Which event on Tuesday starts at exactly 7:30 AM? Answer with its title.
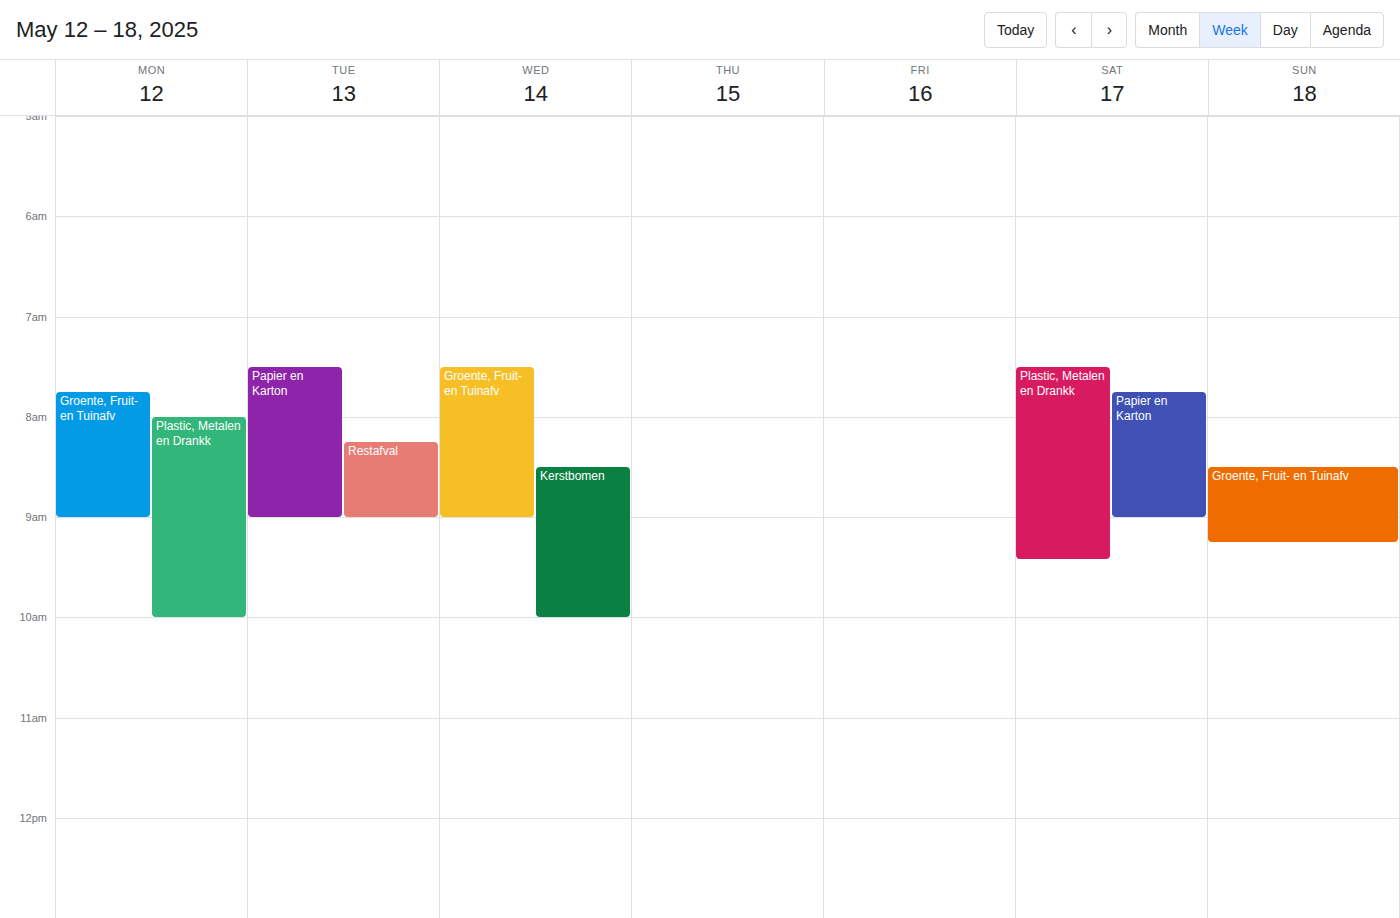
"Papier en Karton"